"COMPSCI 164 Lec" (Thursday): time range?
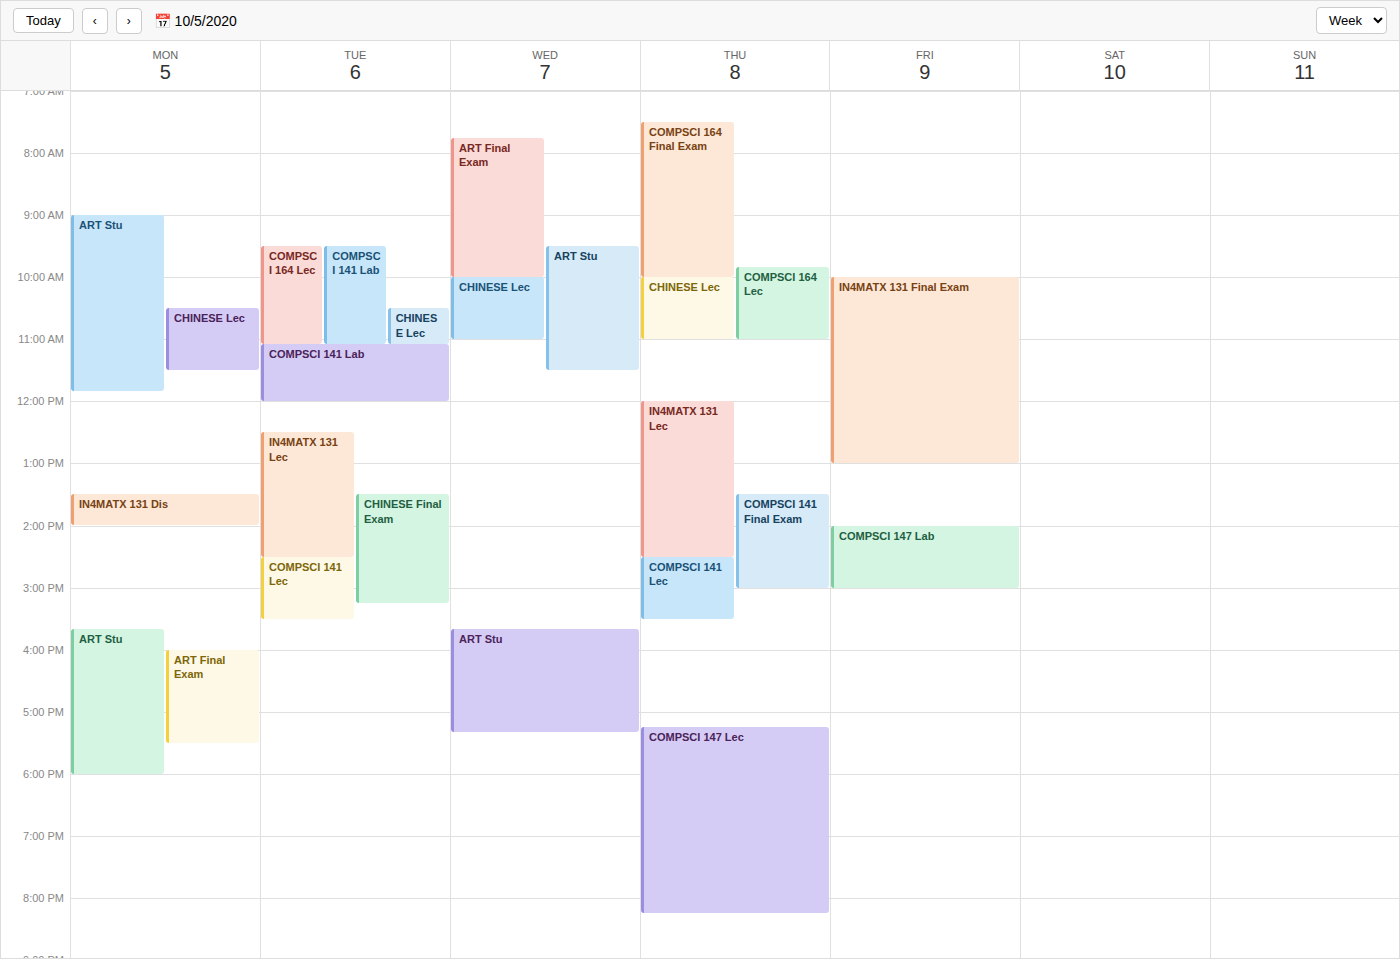
9:50 AM to 11:00 AM